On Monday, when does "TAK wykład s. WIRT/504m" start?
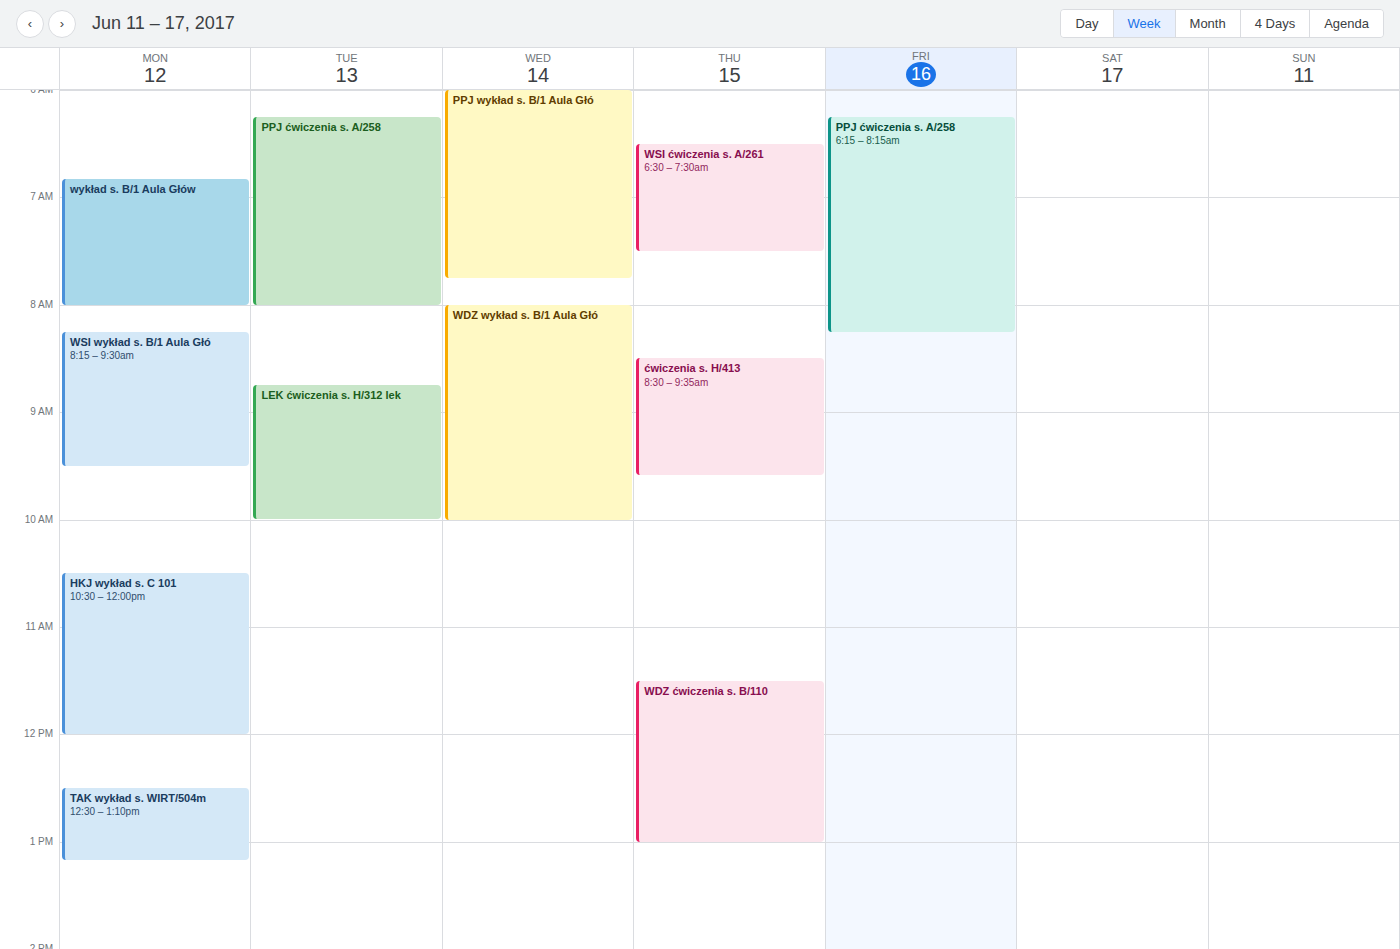
12:30 PM